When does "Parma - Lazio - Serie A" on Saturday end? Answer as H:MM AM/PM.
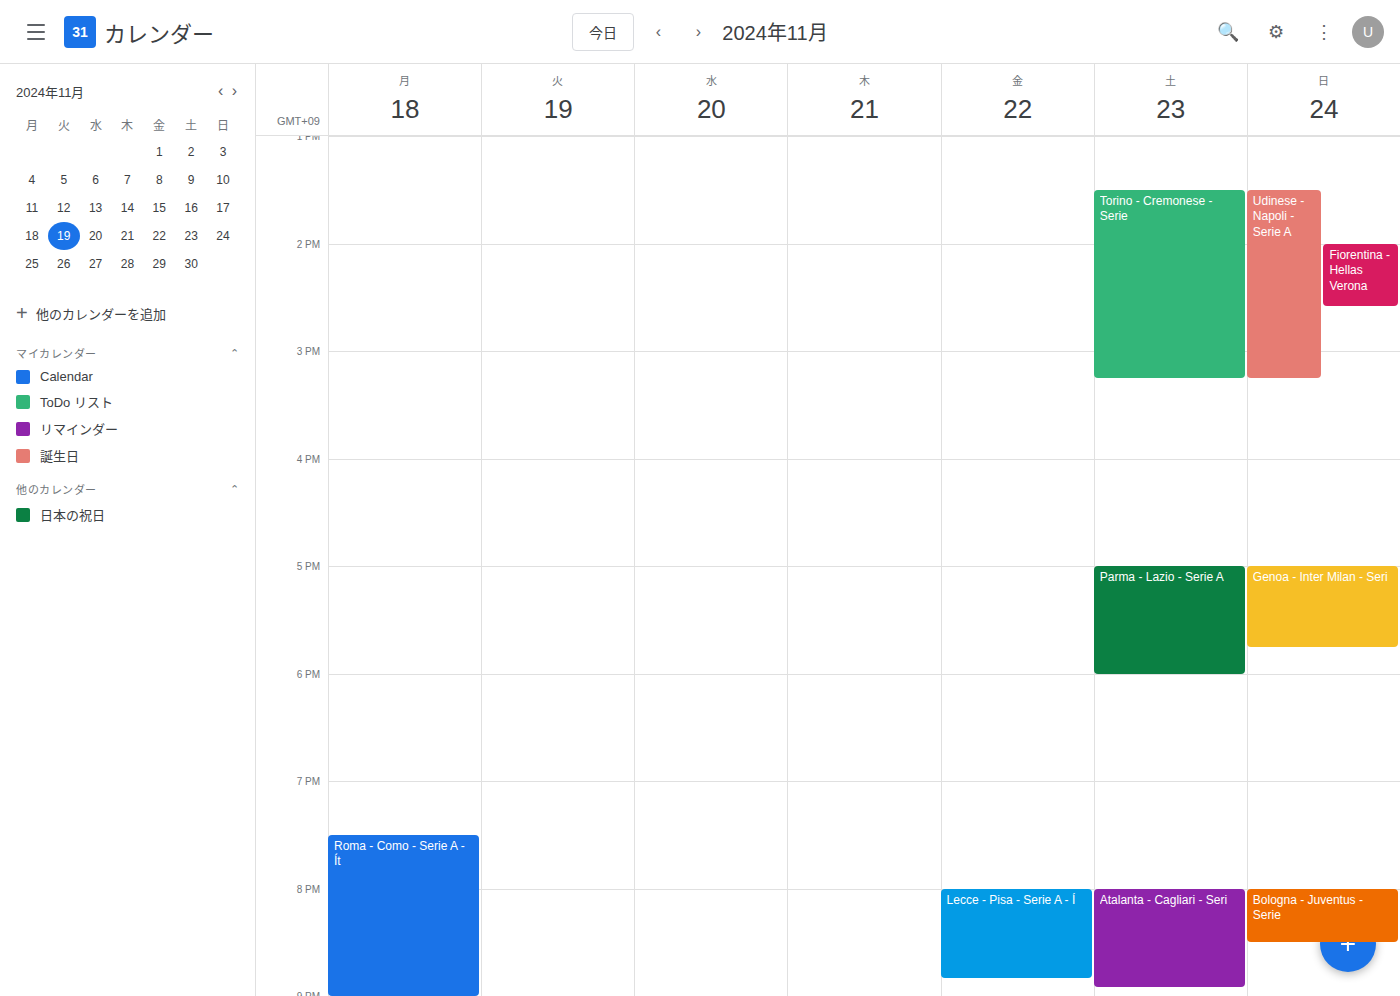
6:00 PM